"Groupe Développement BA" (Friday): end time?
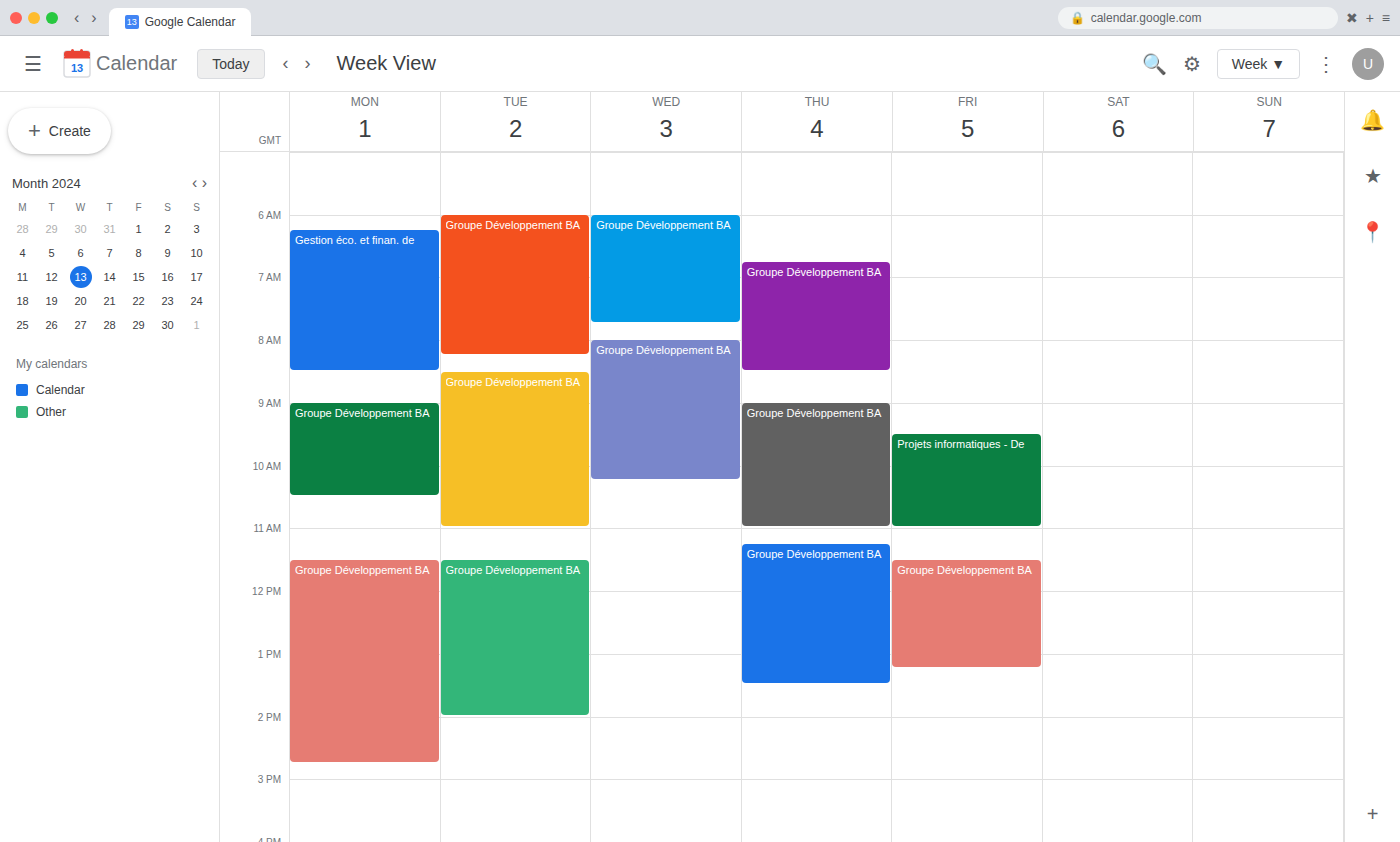
1:15 PM